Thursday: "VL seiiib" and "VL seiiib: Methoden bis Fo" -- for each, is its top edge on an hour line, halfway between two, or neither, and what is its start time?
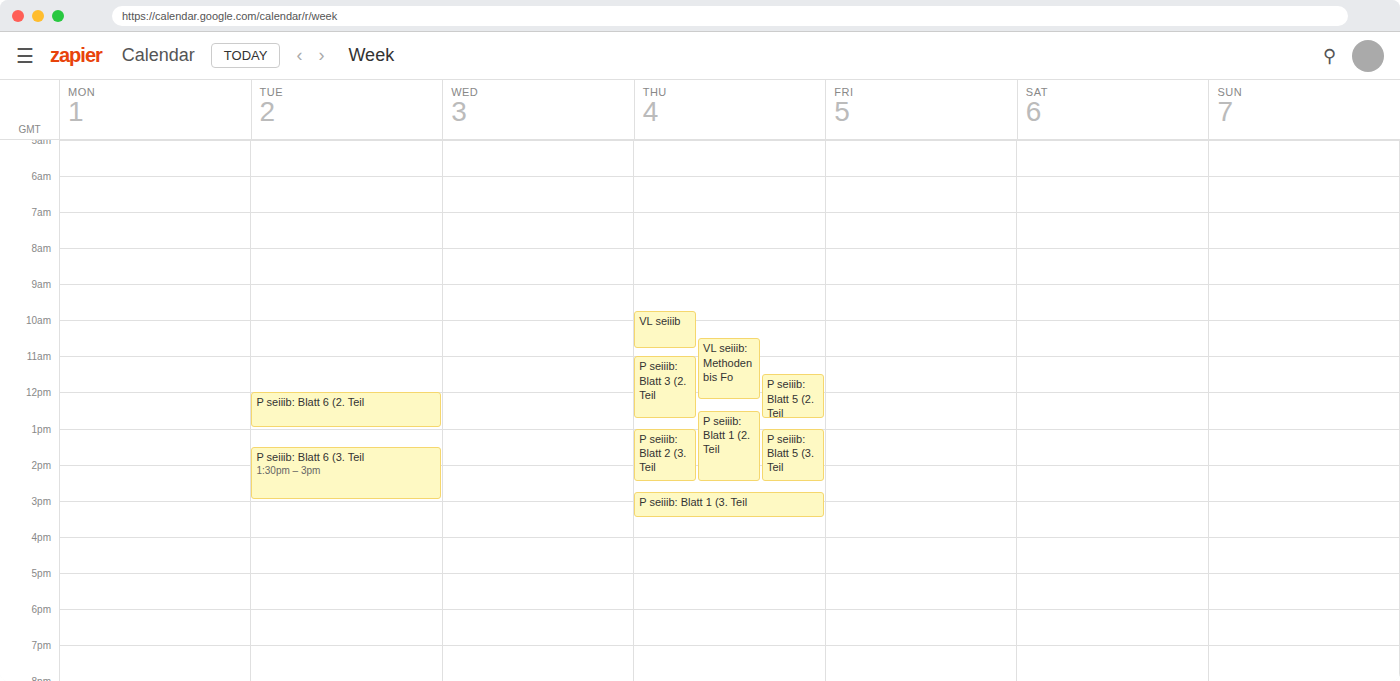
"VL seiiib": 9:45 AM, neither: three quarters of the way from the 9 AM line to the 10 AM line. "VL seiiib: Methoden bis Fo": 10:30 AM, halfway between the 10 AM and 11 AM lines.